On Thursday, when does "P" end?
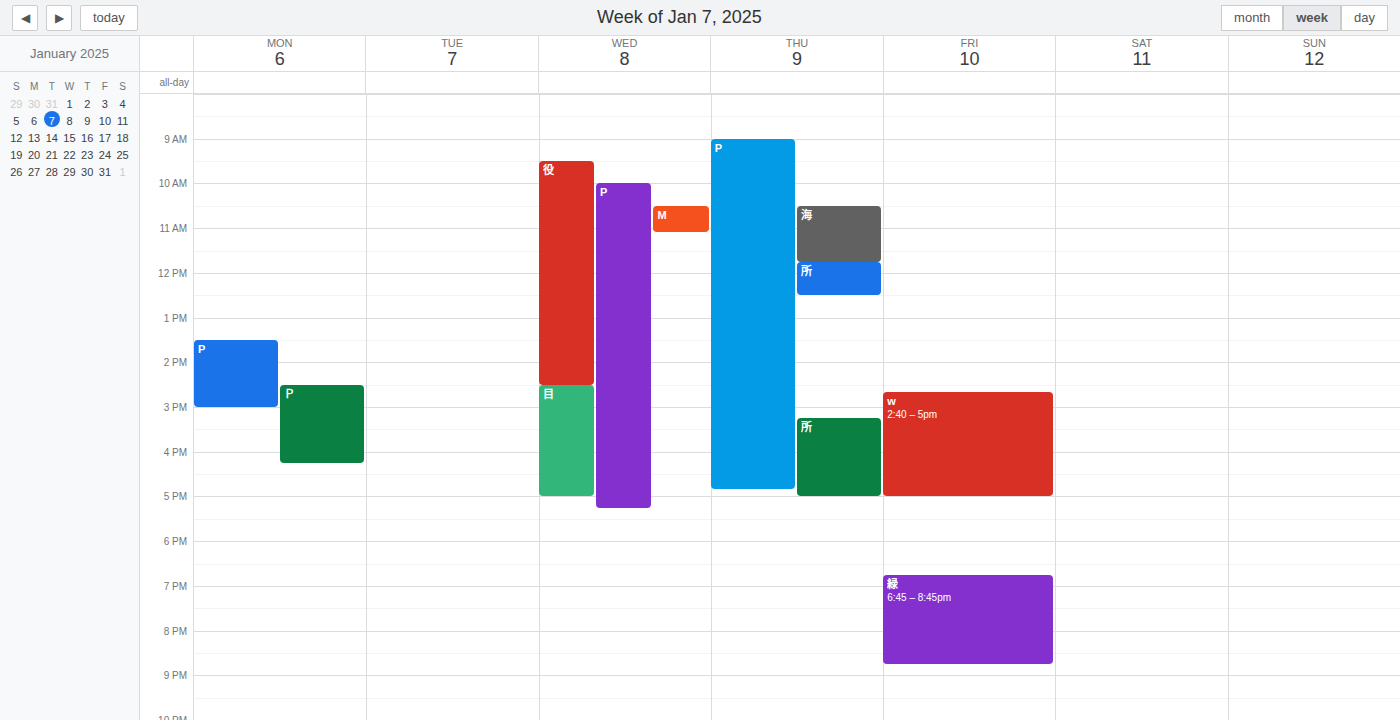
4:50 PM